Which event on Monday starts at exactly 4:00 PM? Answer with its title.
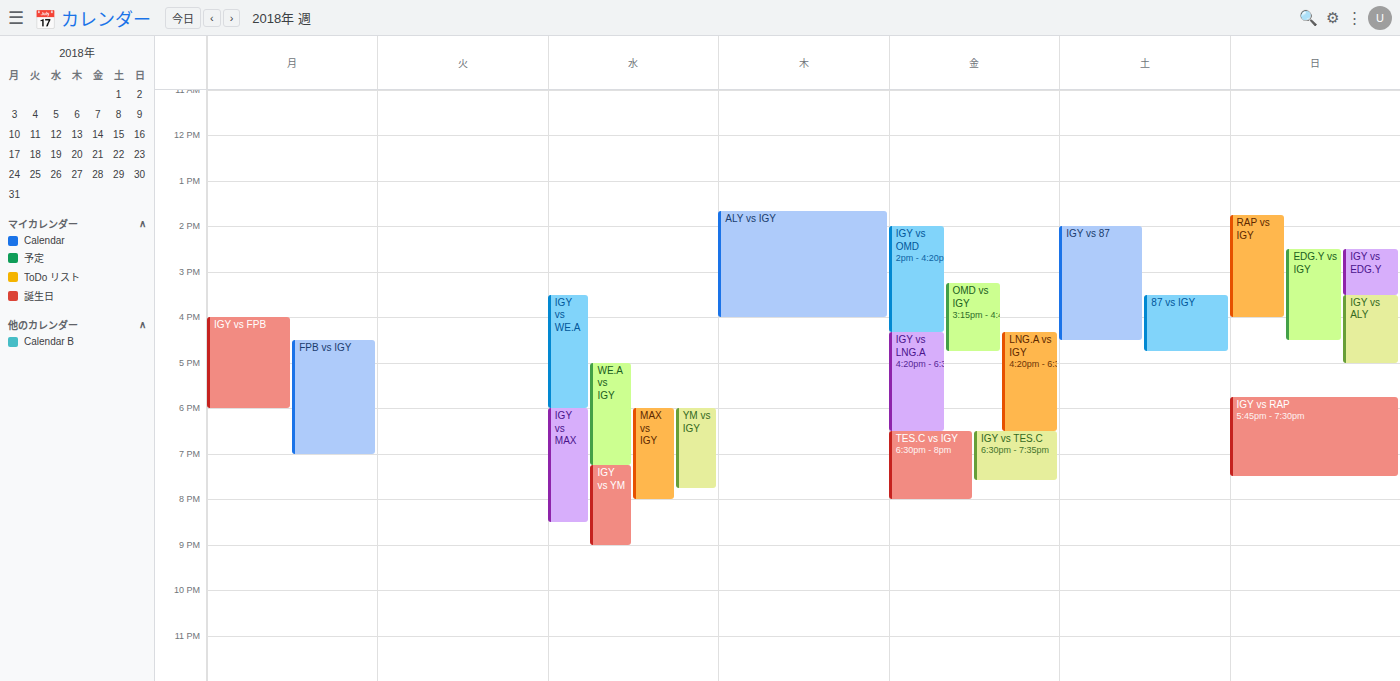
"IGY vs FPB"